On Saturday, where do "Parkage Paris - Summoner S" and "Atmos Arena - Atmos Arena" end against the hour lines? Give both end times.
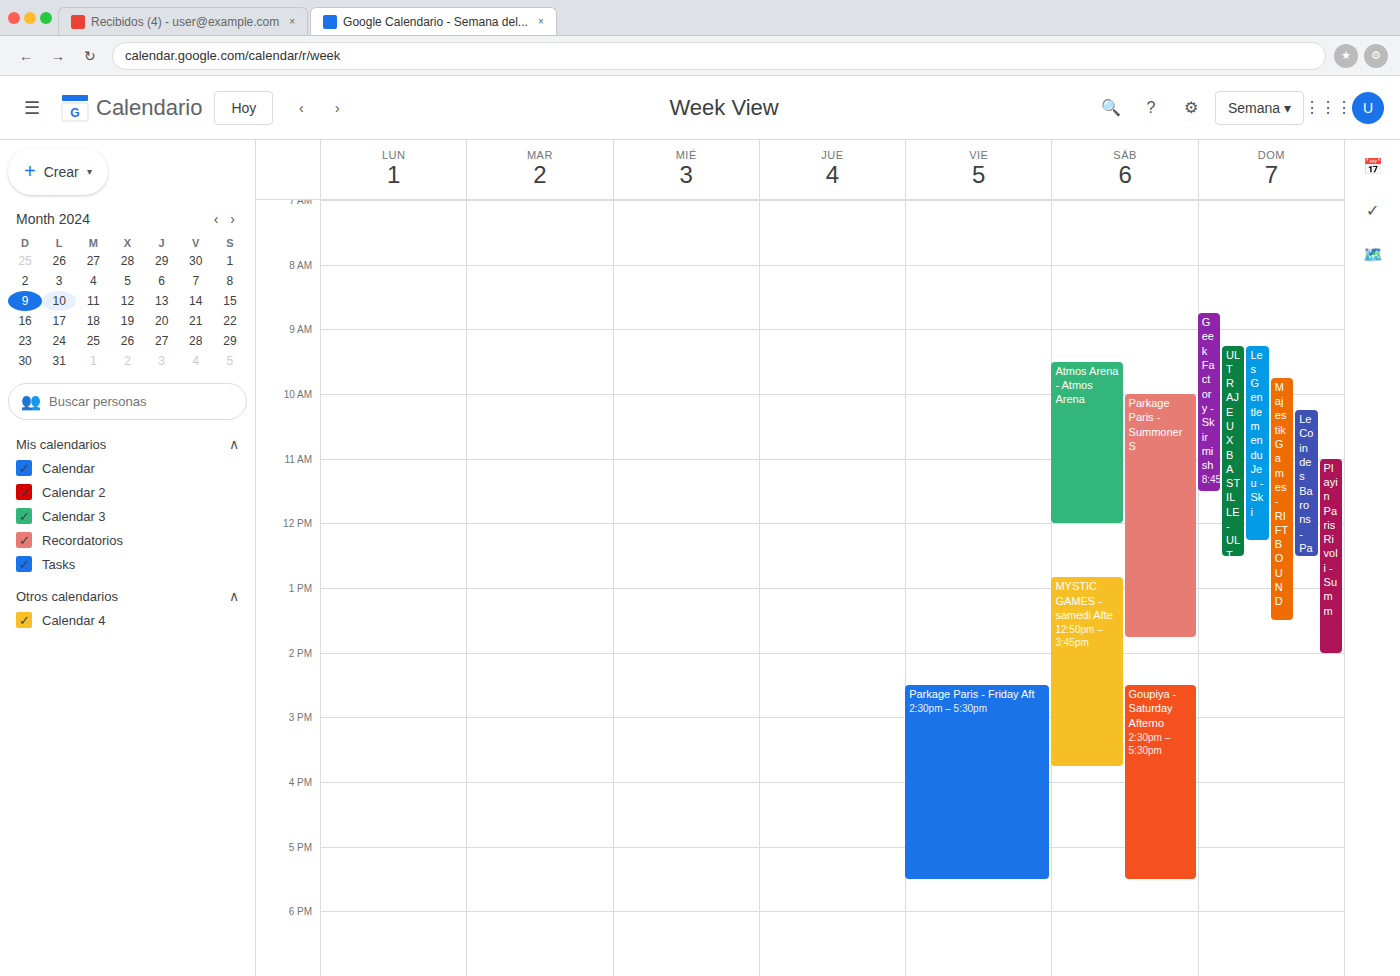
"Parkage Paris - Summoner S": 1:45 PM, neither: three quarters of the way from the 1 PM line to the 2 PM line. "Atmos Arena - Atmos Arena": 12:00 PM, exactly on the 12 PM line.